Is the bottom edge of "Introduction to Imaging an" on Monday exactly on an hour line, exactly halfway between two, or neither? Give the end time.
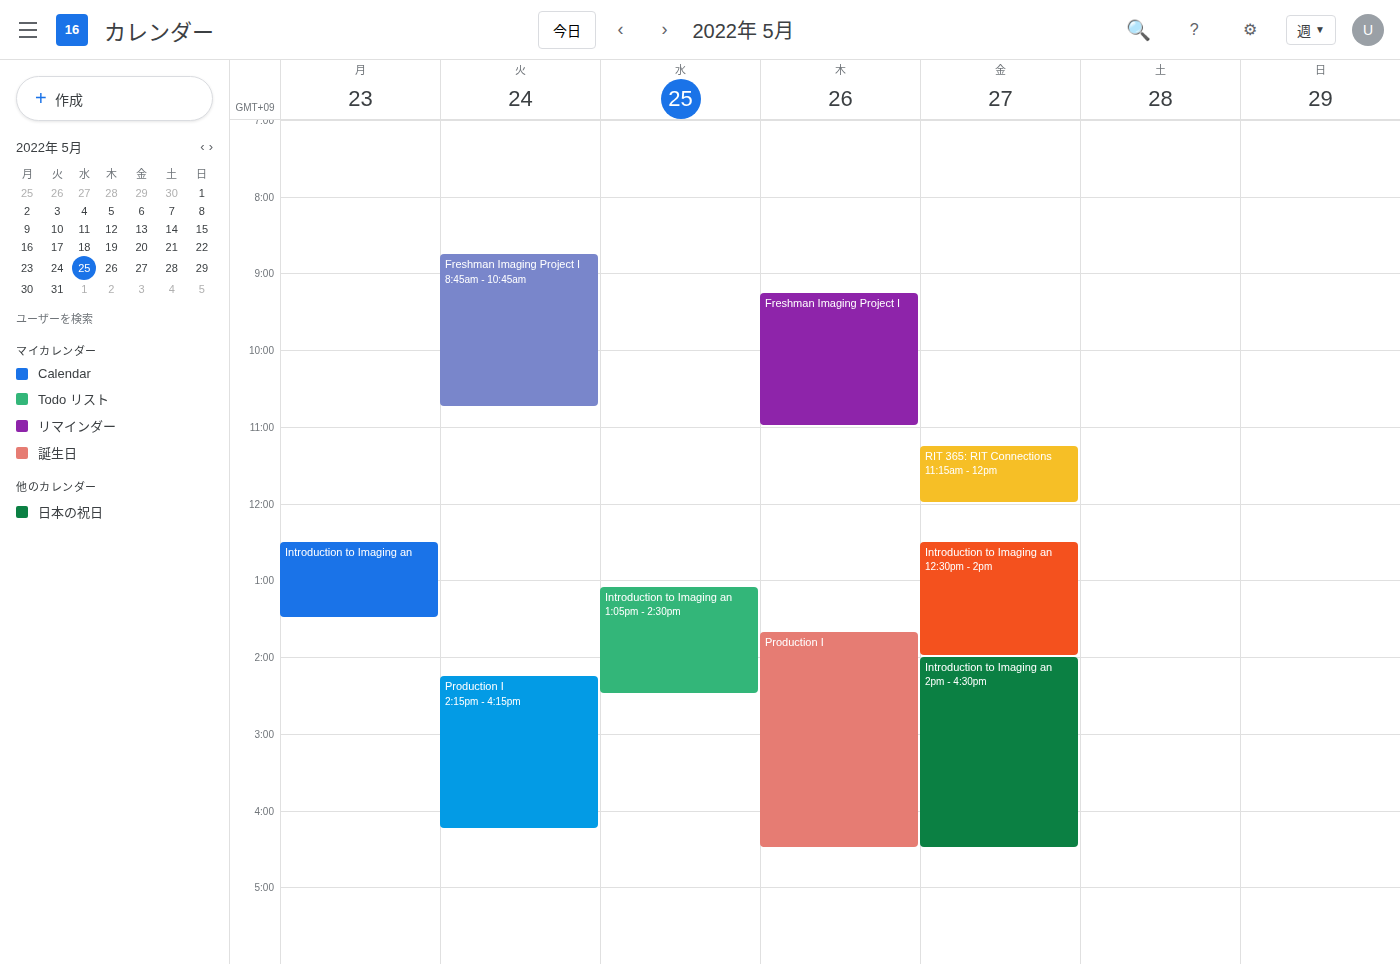
1:30 PM -- halfway between the 1 PM and 2 PM lines.